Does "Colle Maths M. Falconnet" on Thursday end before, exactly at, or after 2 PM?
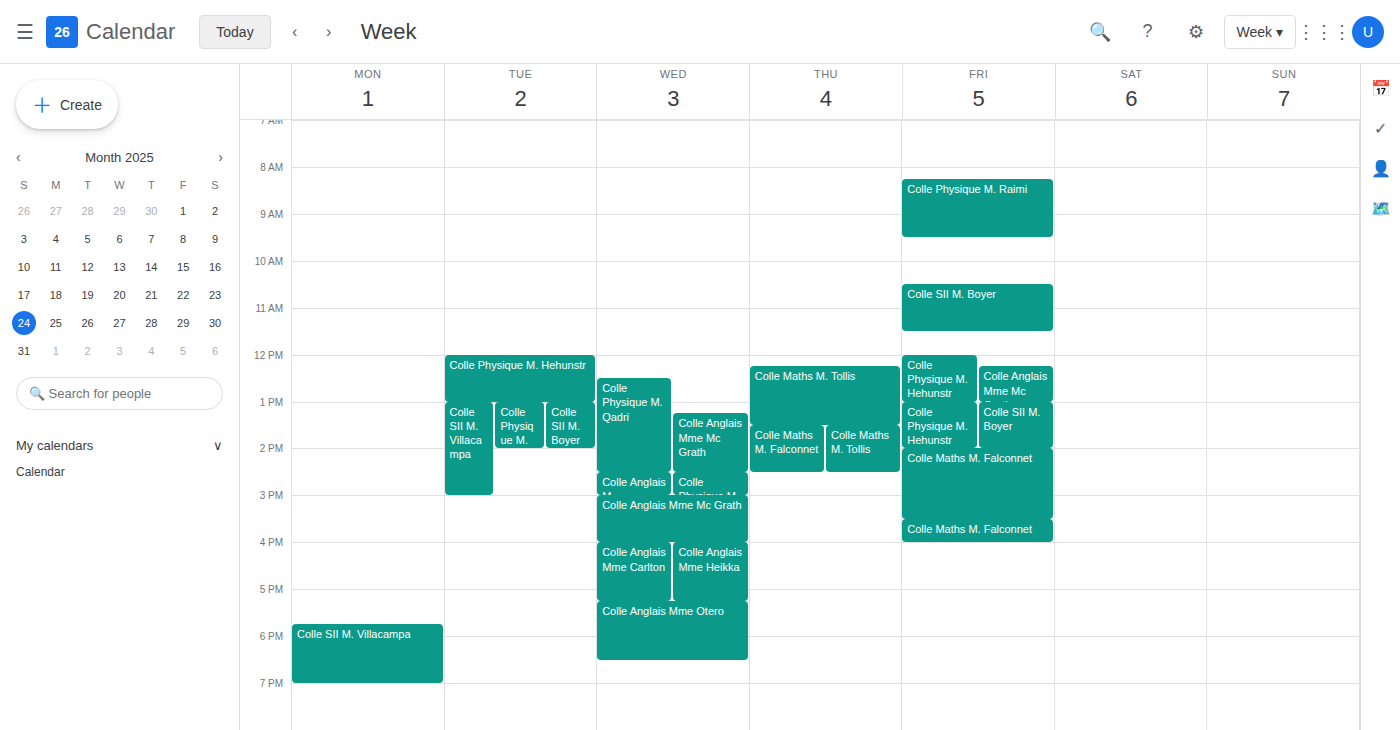
2:30 PM -- after 2 PM, 30 minutes below the 2 PM line.